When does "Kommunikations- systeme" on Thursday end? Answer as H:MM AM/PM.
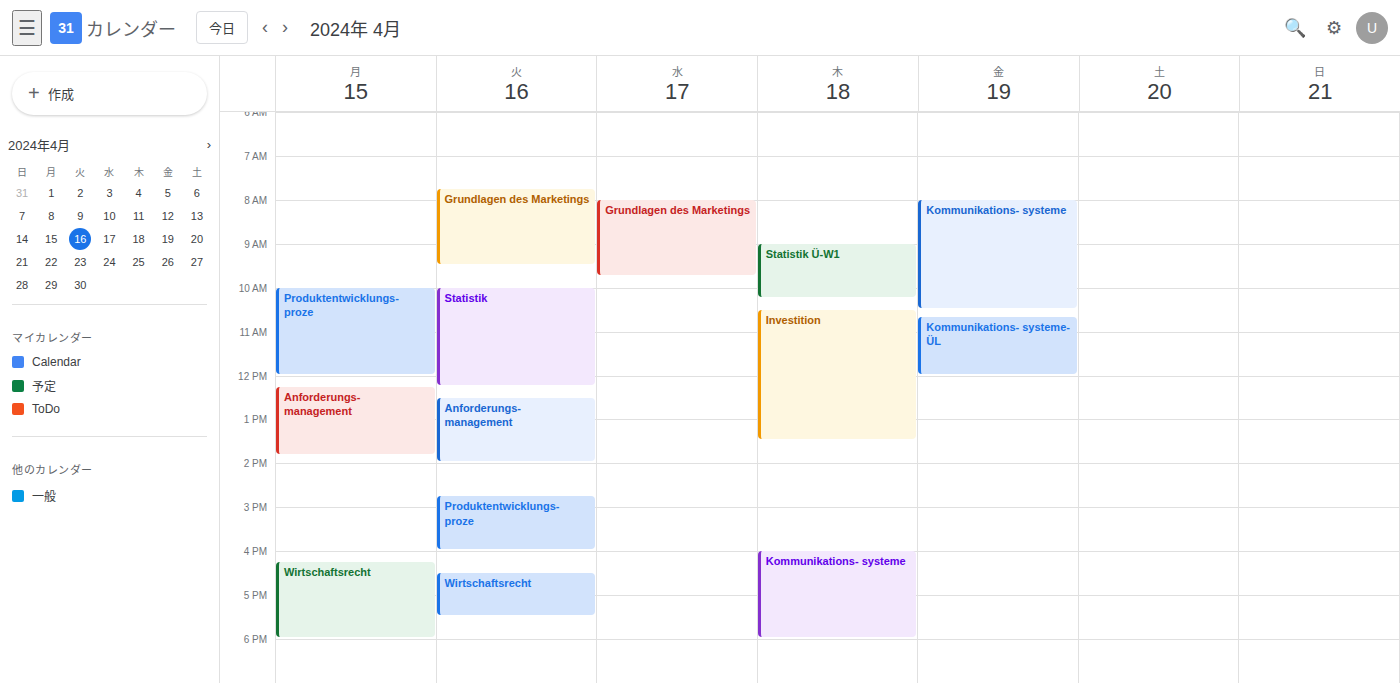
6:00 PM